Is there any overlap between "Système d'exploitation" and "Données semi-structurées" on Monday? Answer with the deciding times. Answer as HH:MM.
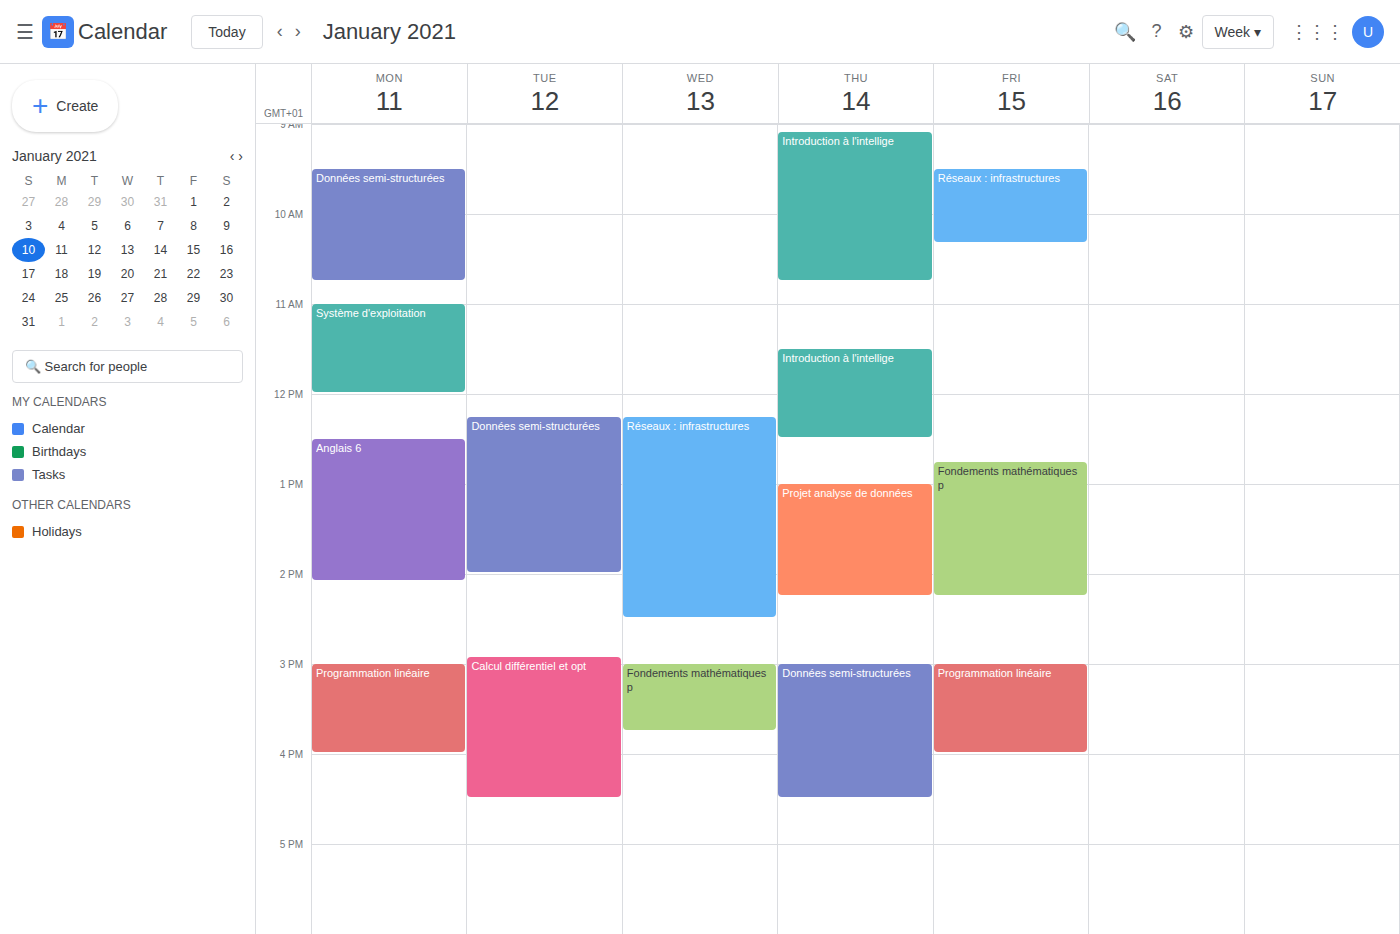
"Données semi-structurées" ends at 10:45 and "Système d'exploitation" starts at 11:00 -- no overlap.